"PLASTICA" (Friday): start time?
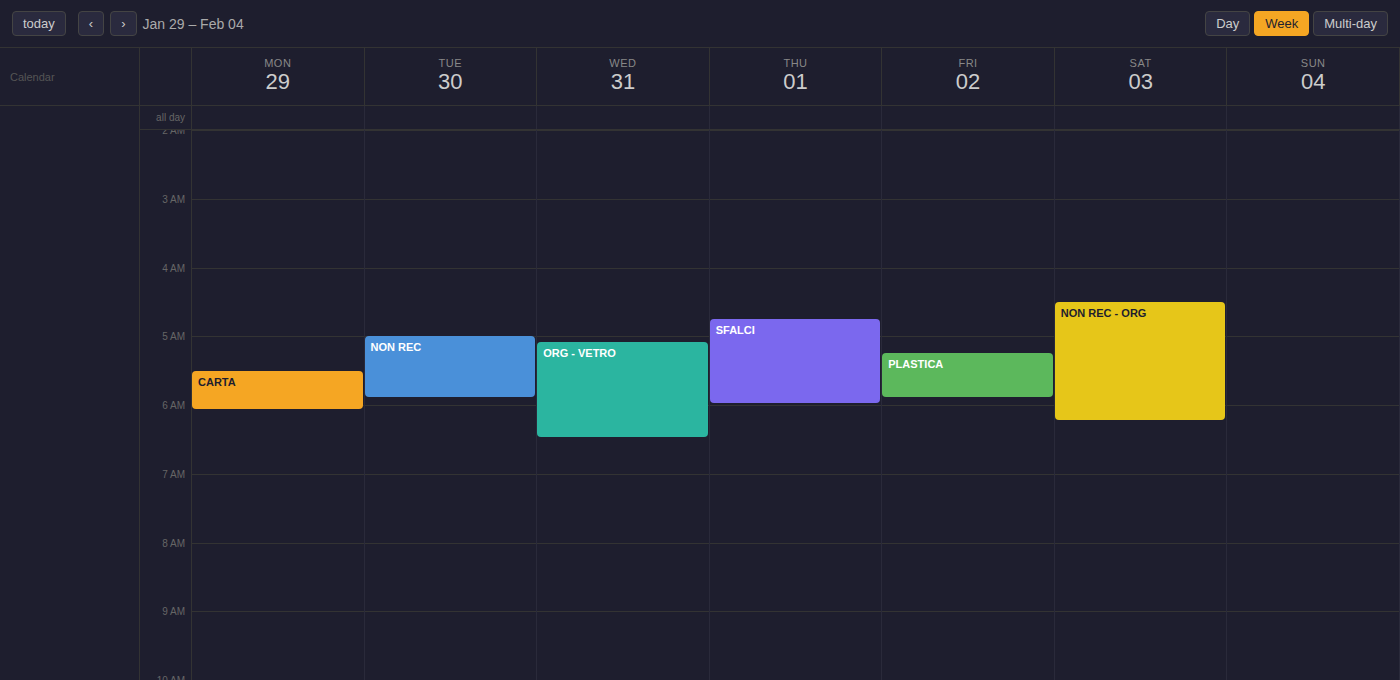
5:15 AM